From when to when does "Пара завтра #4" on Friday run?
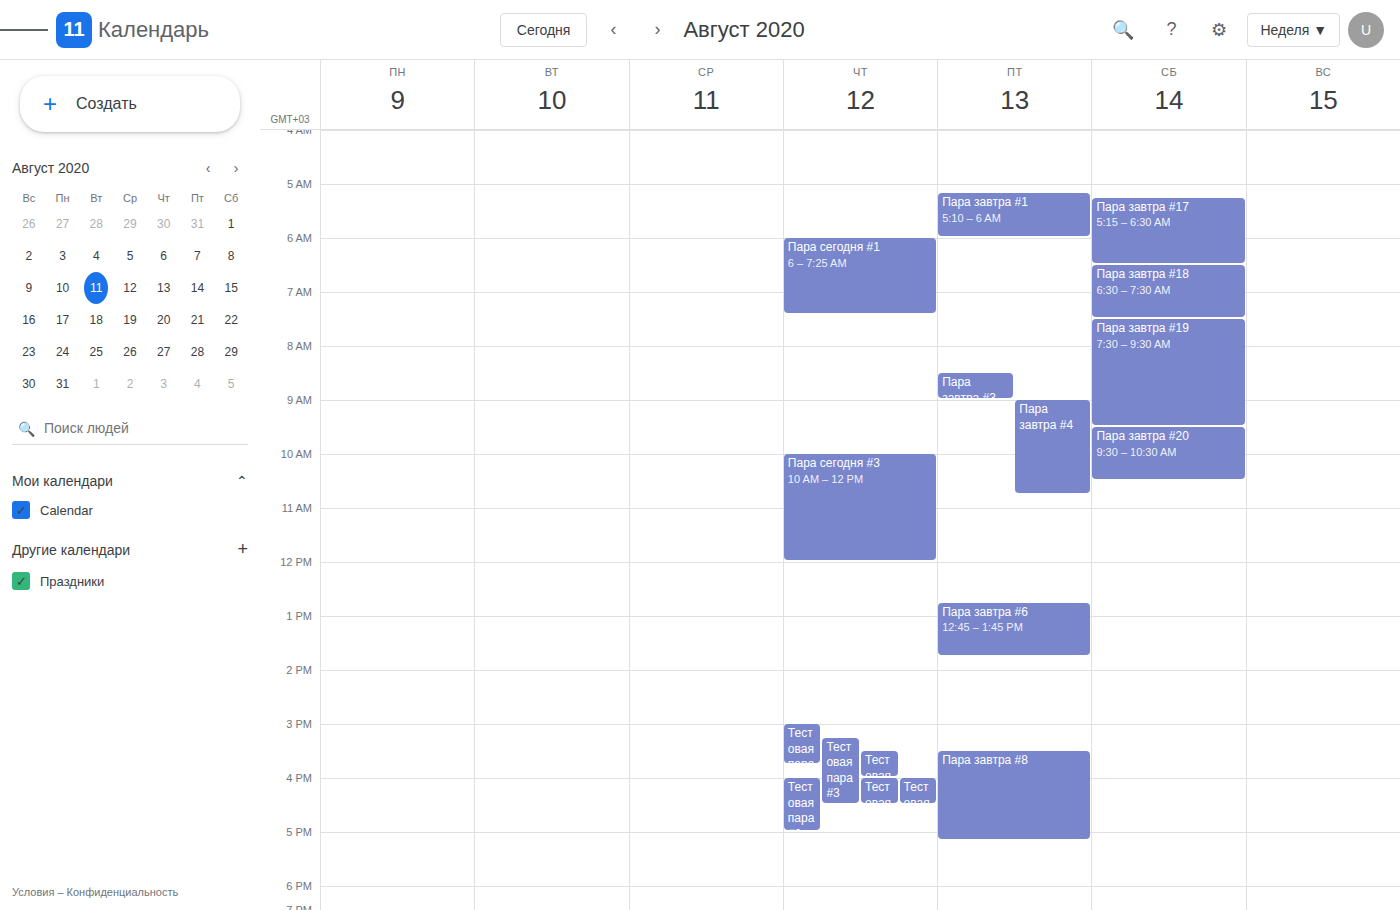
9:00 AM to 10:45 AM